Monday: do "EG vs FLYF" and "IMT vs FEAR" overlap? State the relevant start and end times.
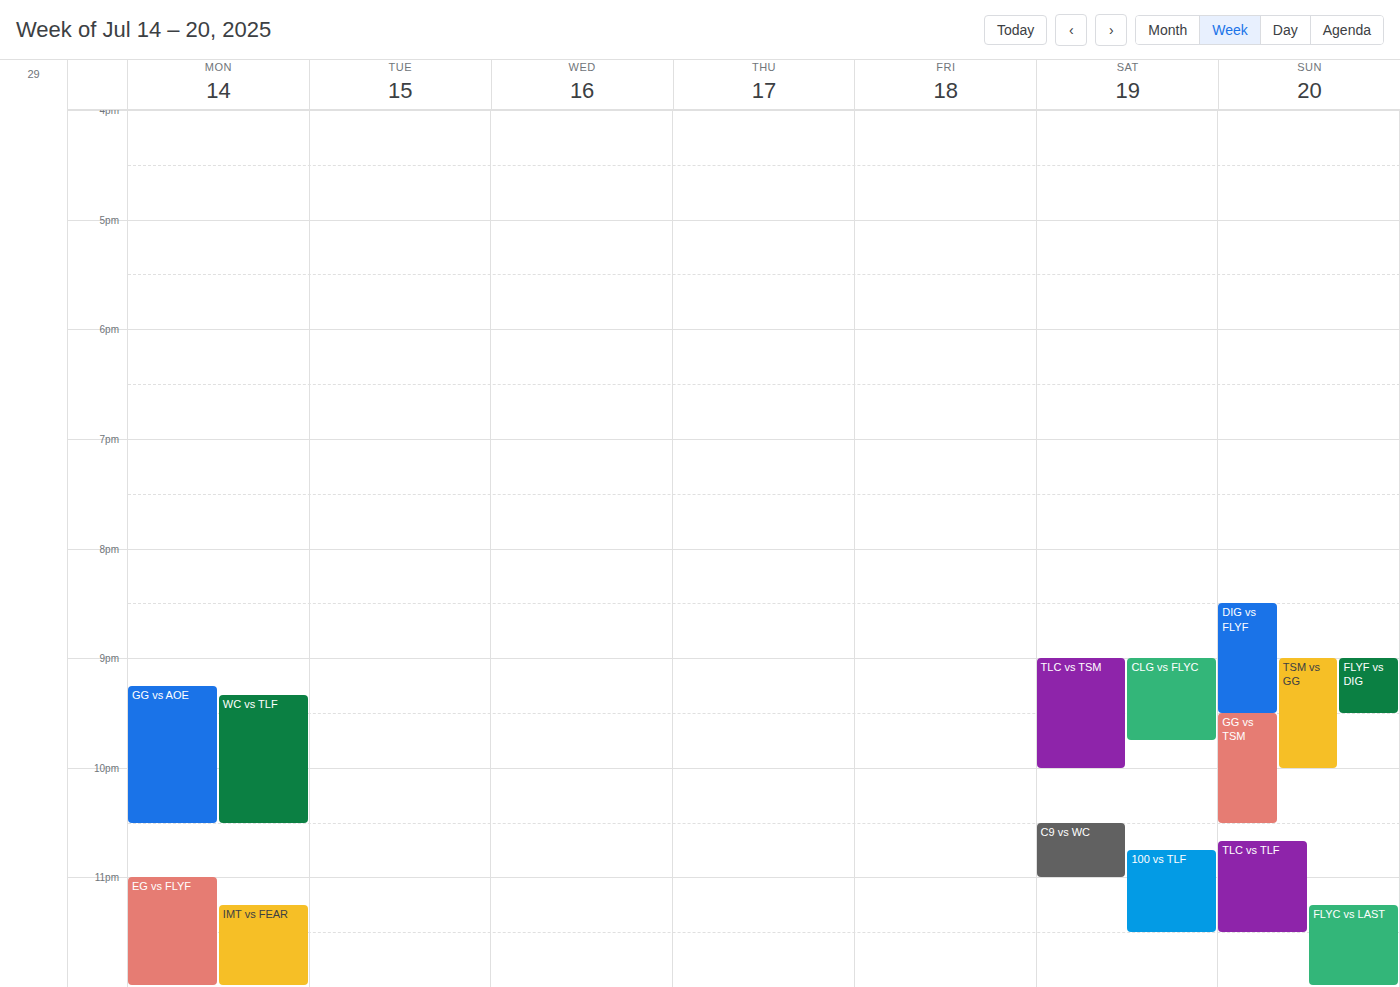
"IMT vs FEAR" starts at 23:15, before "EG vs FLYF" ends at 24:00 -- they overlap.